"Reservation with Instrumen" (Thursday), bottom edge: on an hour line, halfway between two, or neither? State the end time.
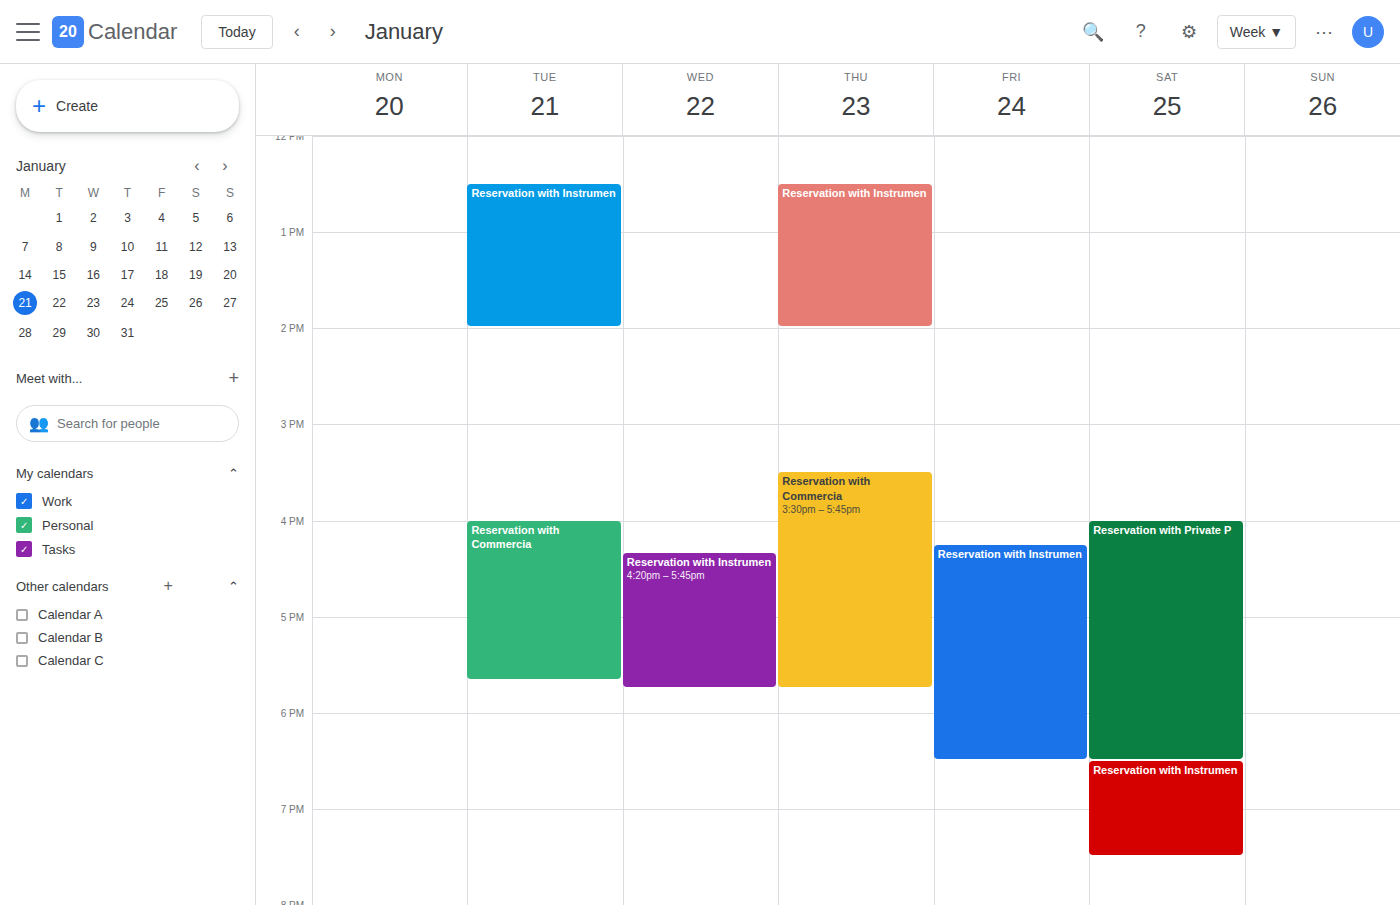
2:00 PM -- exactly on the 2 PM line.